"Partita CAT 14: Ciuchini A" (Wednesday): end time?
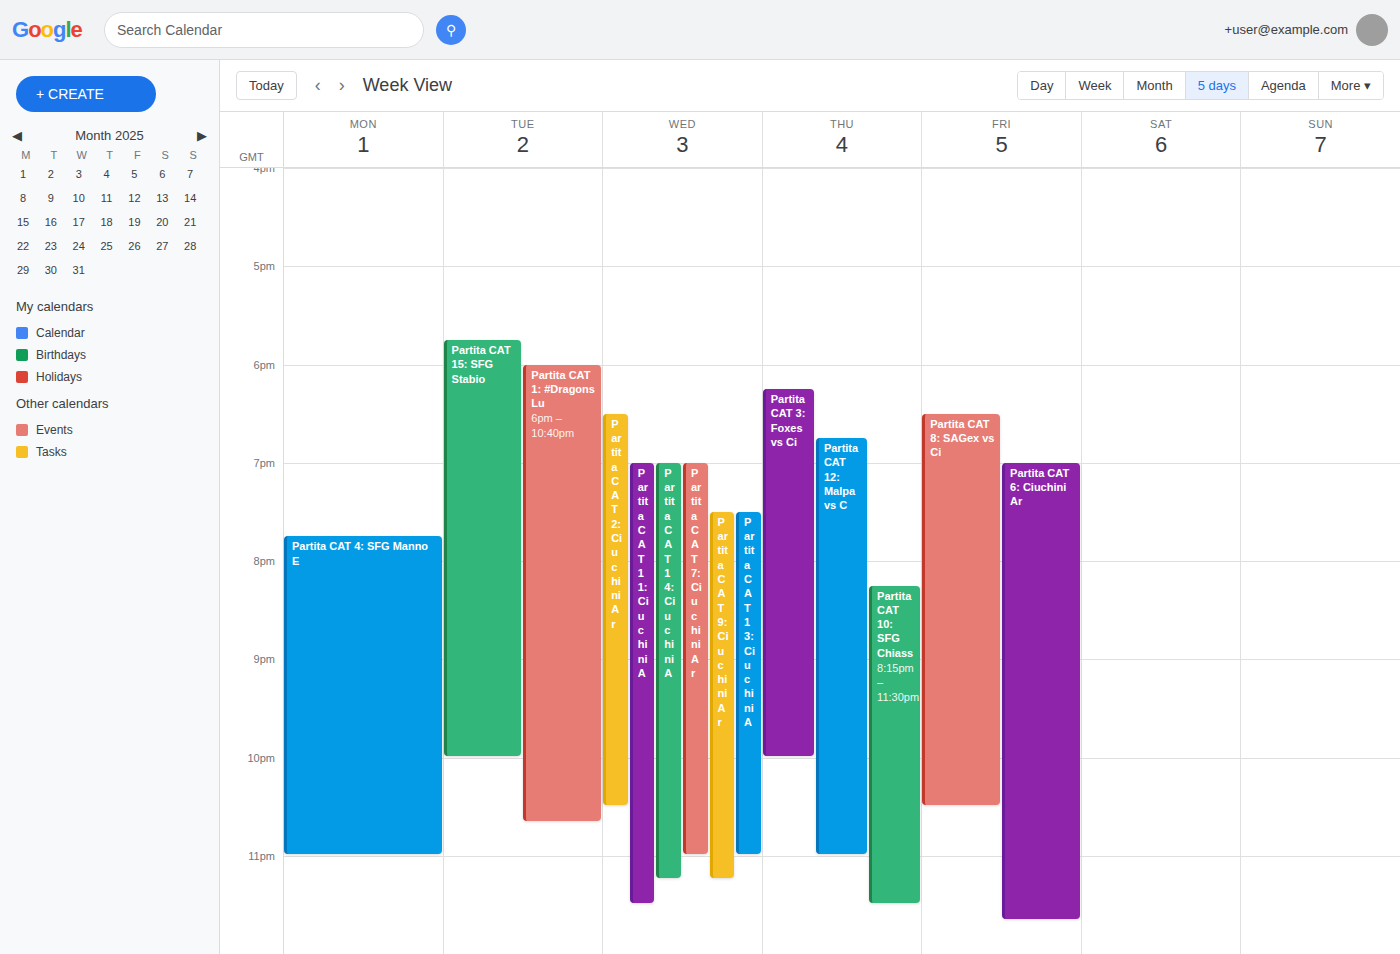
11:15 PM